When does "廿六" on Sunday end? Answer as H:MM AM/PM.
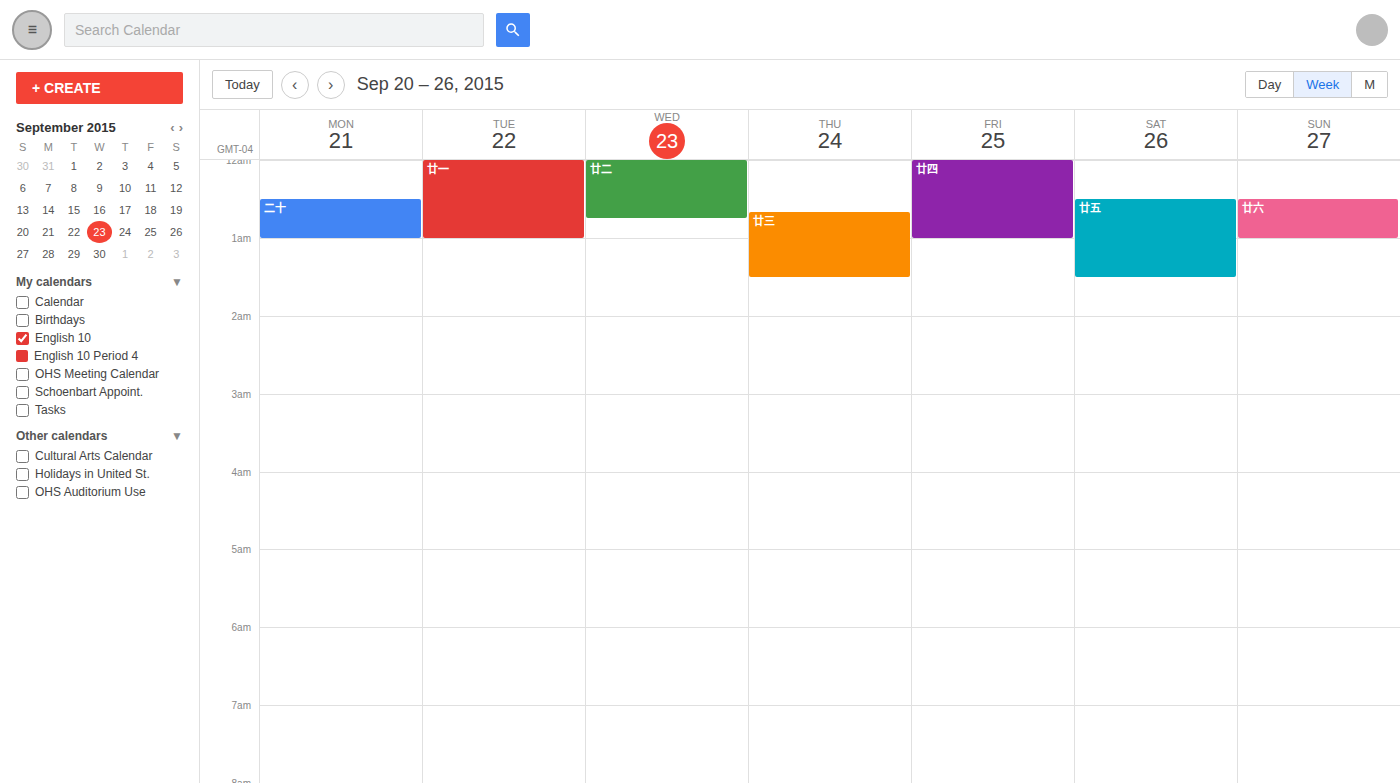
1:00 AM